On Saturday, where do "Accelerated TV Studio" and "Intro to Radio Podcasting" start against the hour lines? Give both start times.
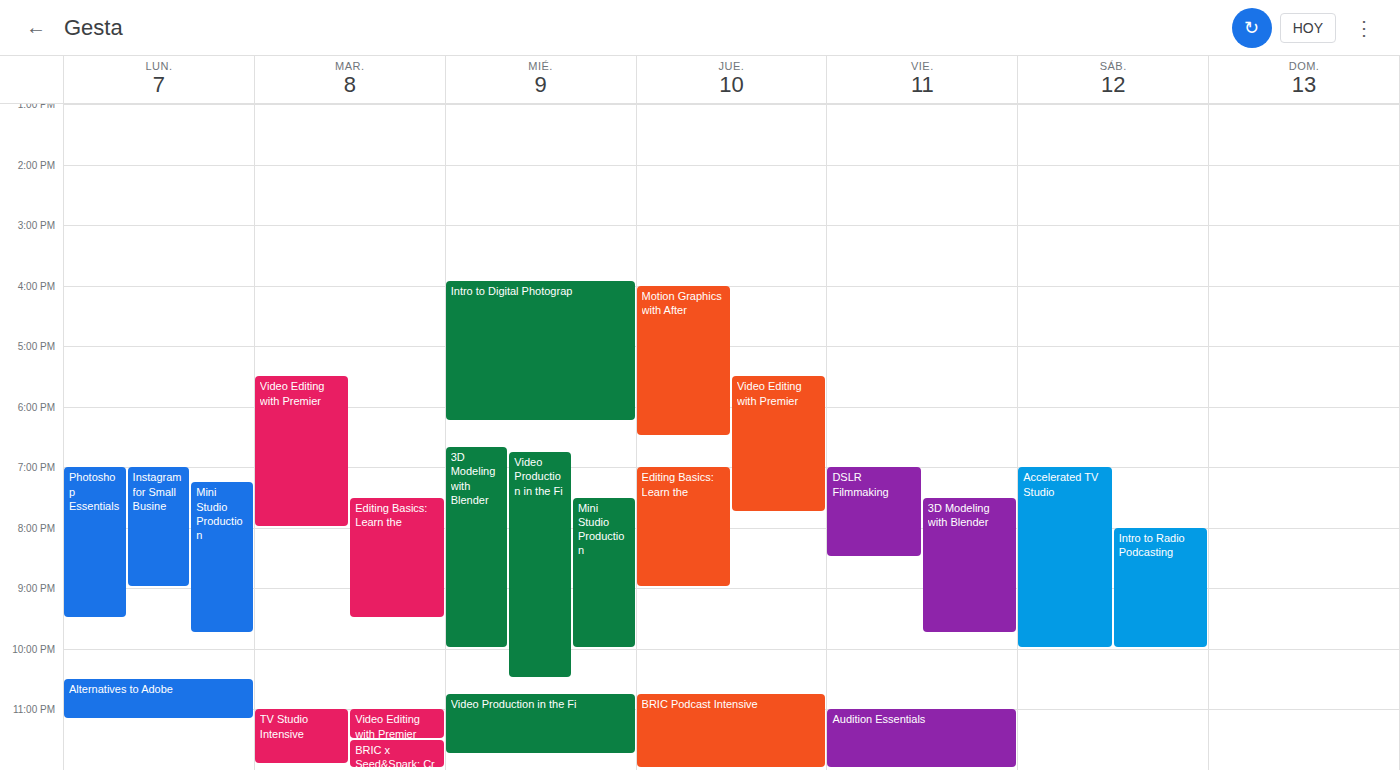
"Accelerated TV Studio": 7:00 PM, exactly on the 7 PM line. "Intro to Radio Podcasting": 8:00 PM, exactly on the 8 PM line.